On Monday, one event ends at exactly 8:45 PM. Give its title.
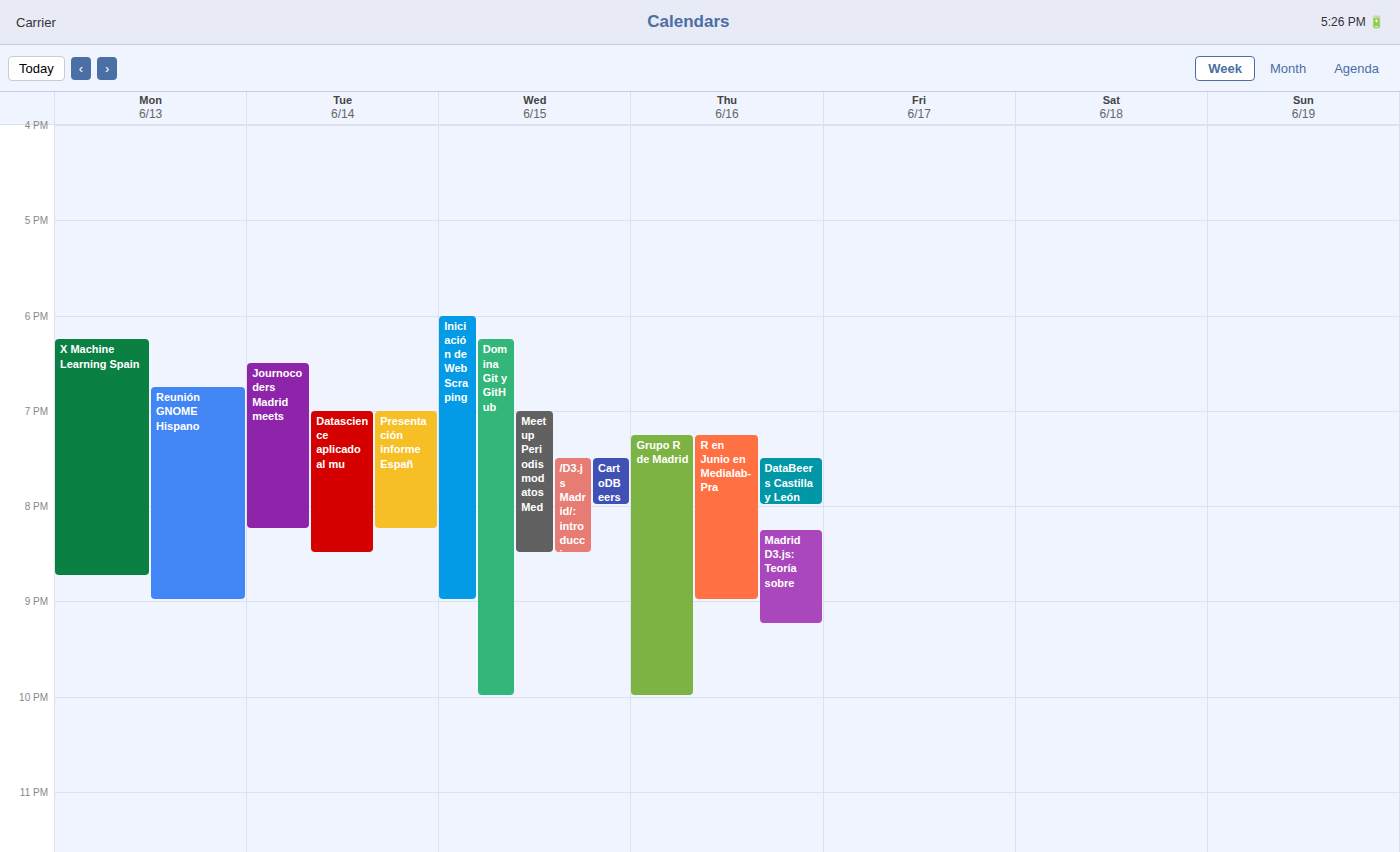
"X Machine Learning Spain"